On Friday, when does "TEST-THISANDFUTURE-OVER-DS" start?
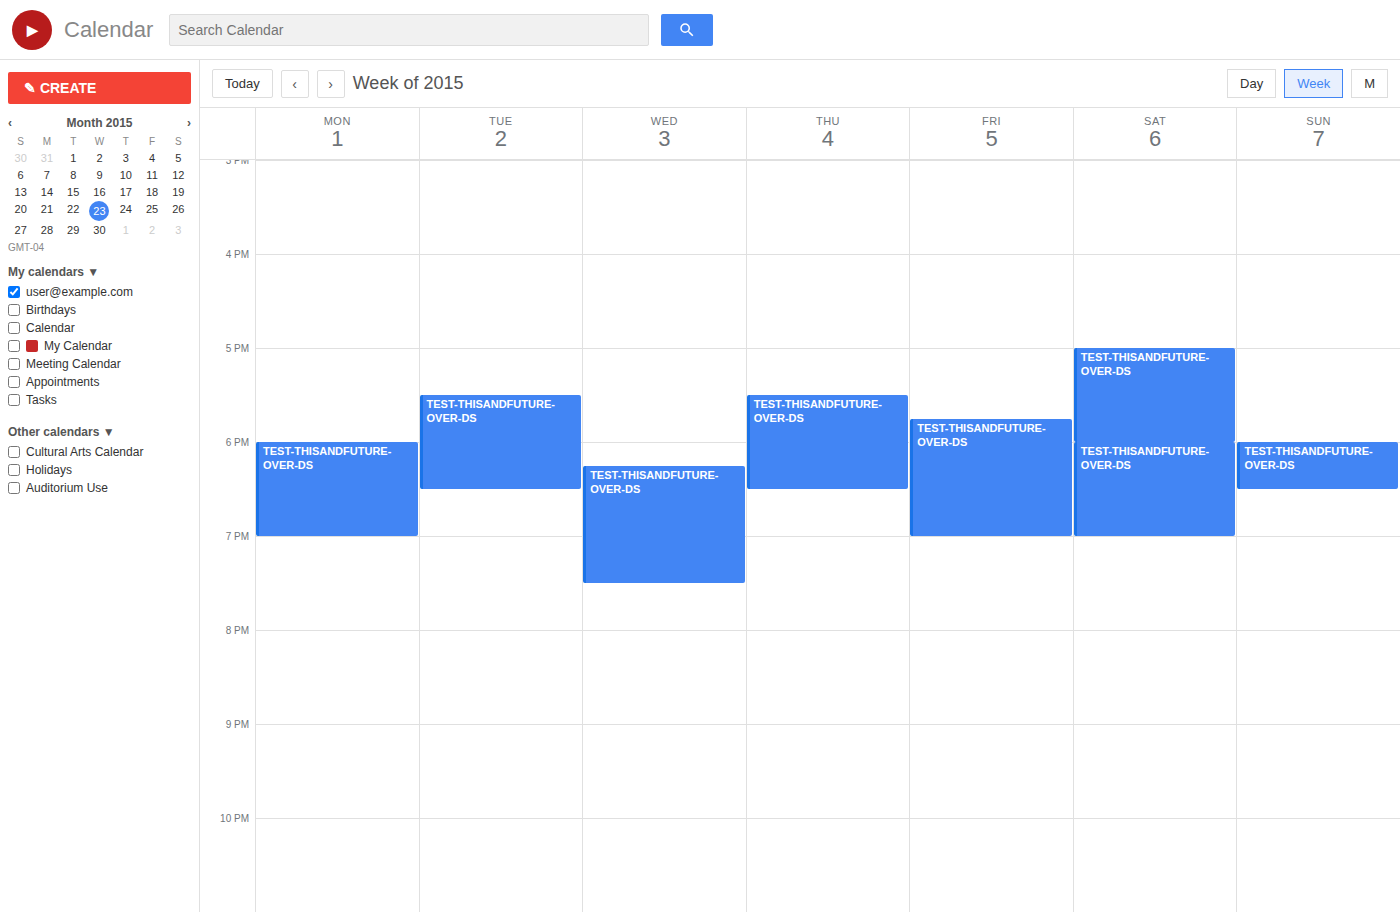
5:45 PM